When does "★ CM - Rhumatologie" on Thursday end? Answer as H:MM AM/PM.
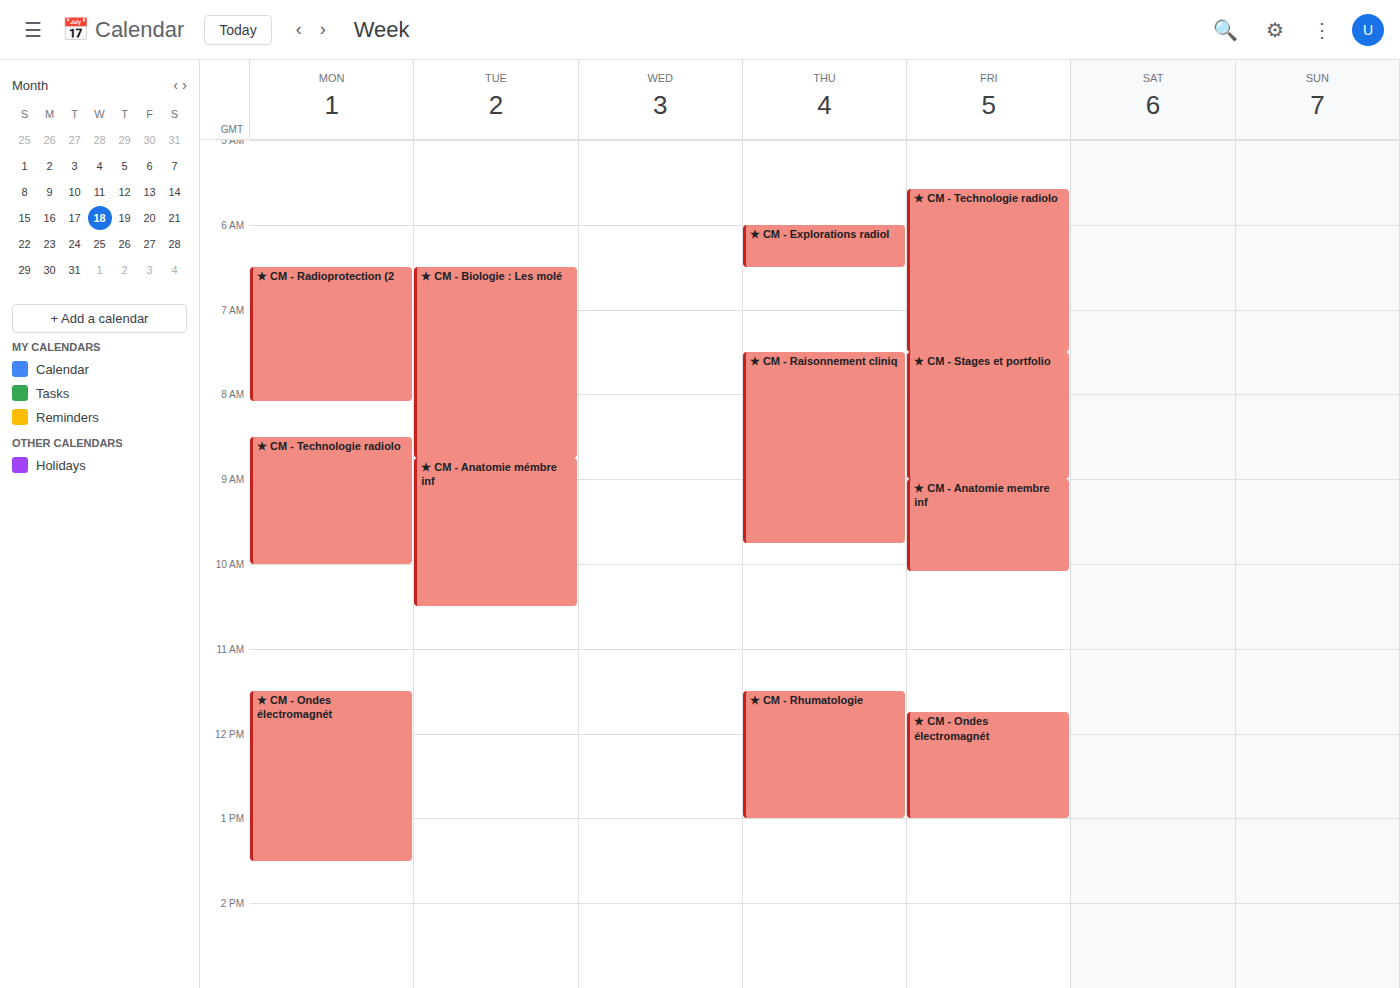
1:00 PM